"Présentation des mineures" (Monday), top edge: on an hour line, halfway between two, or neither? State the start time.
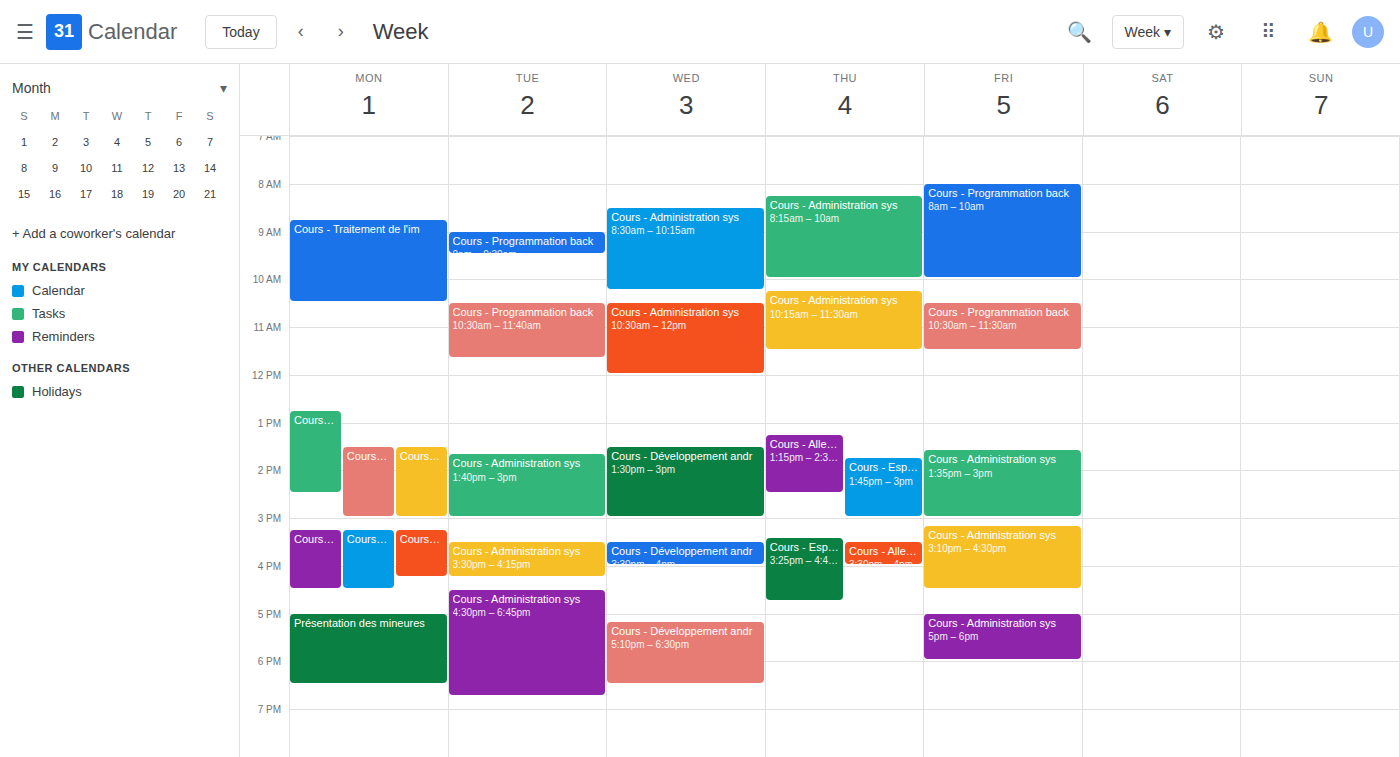
5:00 PM -- exactly on the 5 PM line.